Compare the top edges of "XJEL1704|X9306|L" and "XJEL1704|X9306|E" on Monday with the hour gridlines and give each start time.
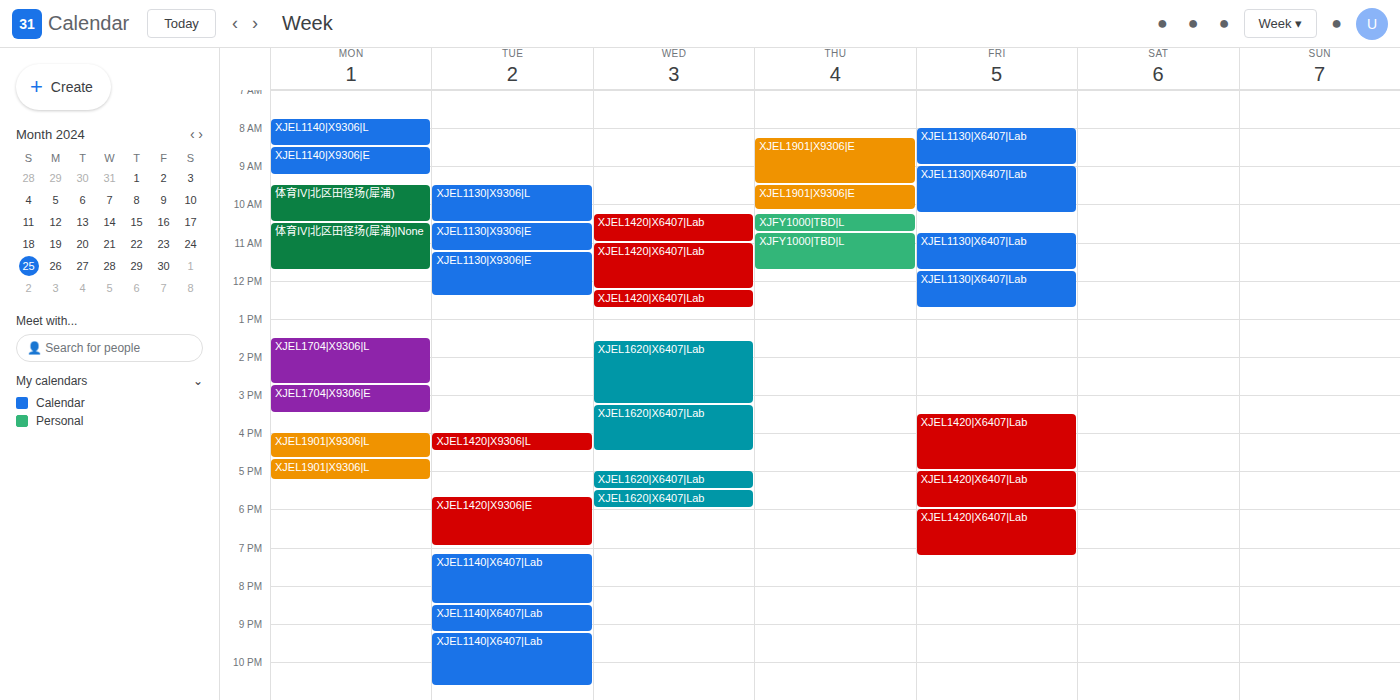
"XJEL1704|X9306|L": 13:30, halfway between the 13:00 and 14:00 lines. "XJEL1704|X9306|E": 14:45, neither: three quarters of the way from the 14:00 line to the 15:00 line.